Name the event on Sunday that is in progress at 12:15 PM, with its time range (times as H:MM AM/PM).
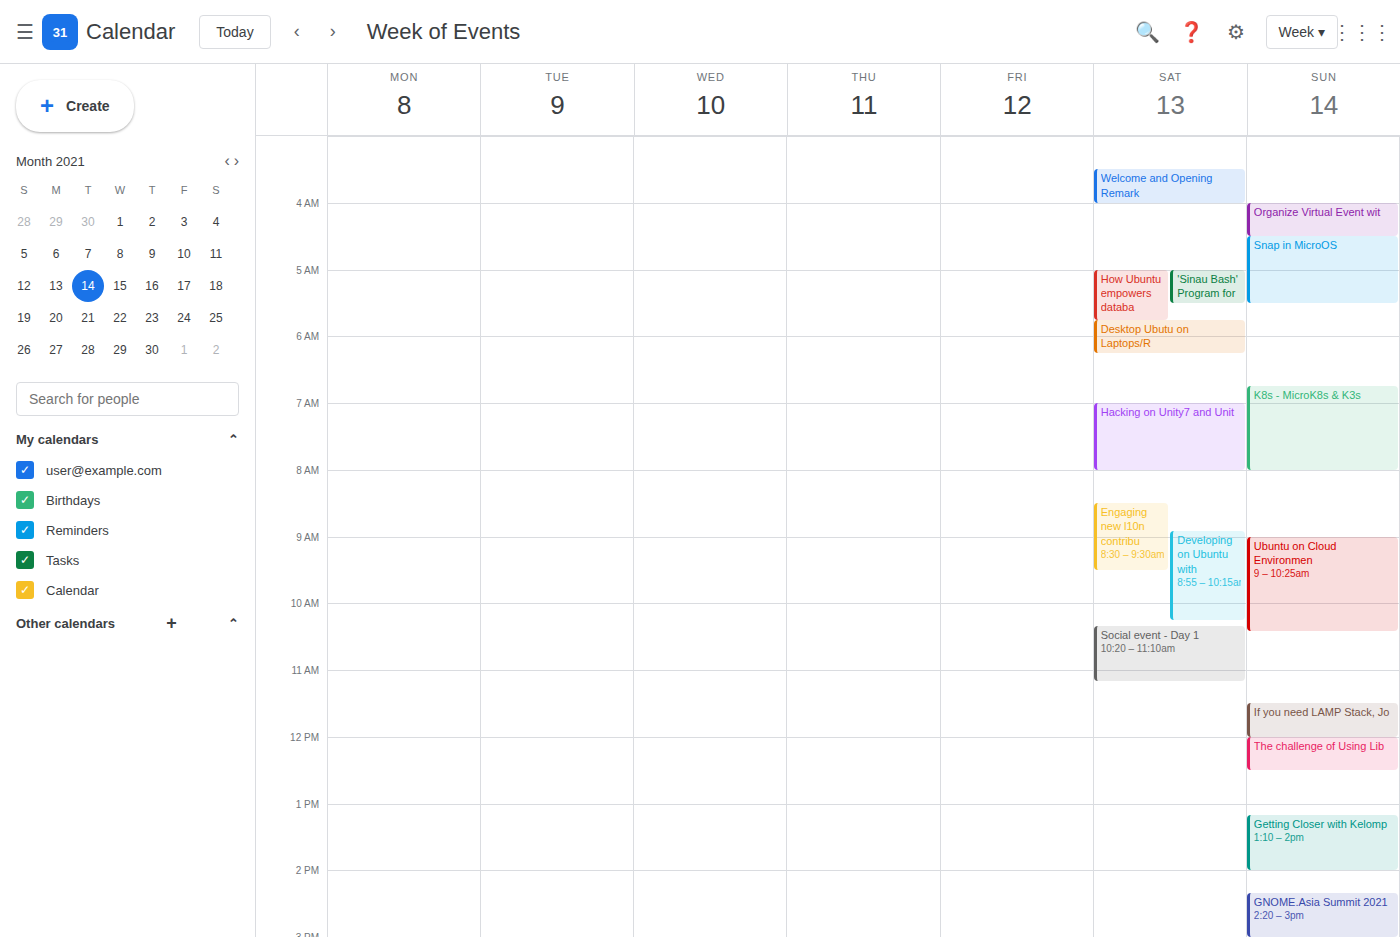
"The challenge of Using Lib", 12:00 PM to 12:30 PM